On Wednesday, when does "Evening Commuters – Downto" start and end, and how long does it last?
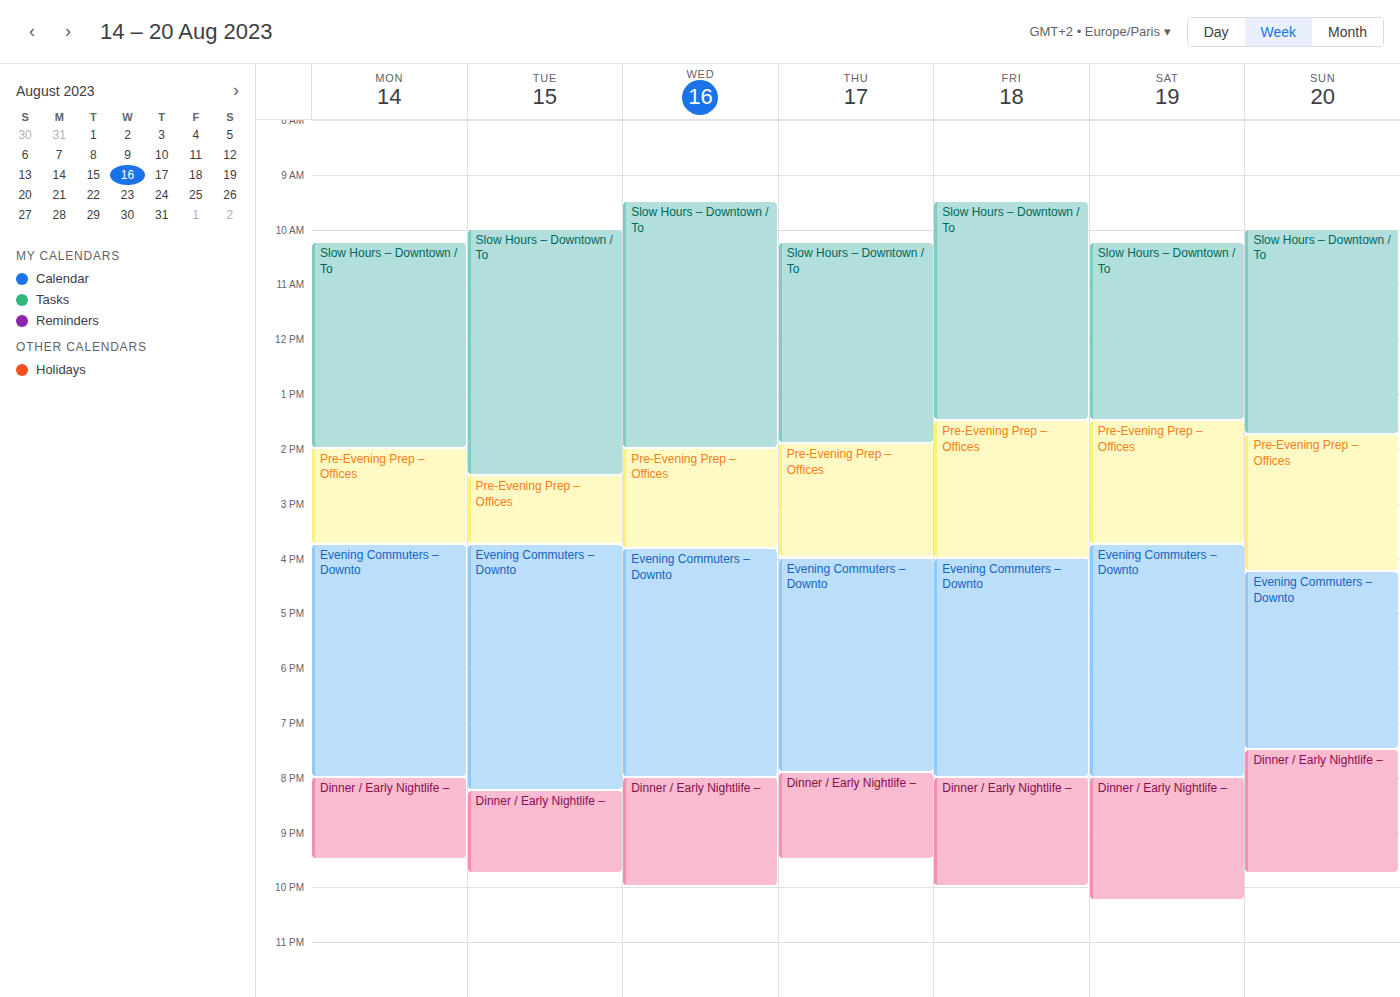
3:50 PM to 8:00 PM, 4 hours 10 minutes